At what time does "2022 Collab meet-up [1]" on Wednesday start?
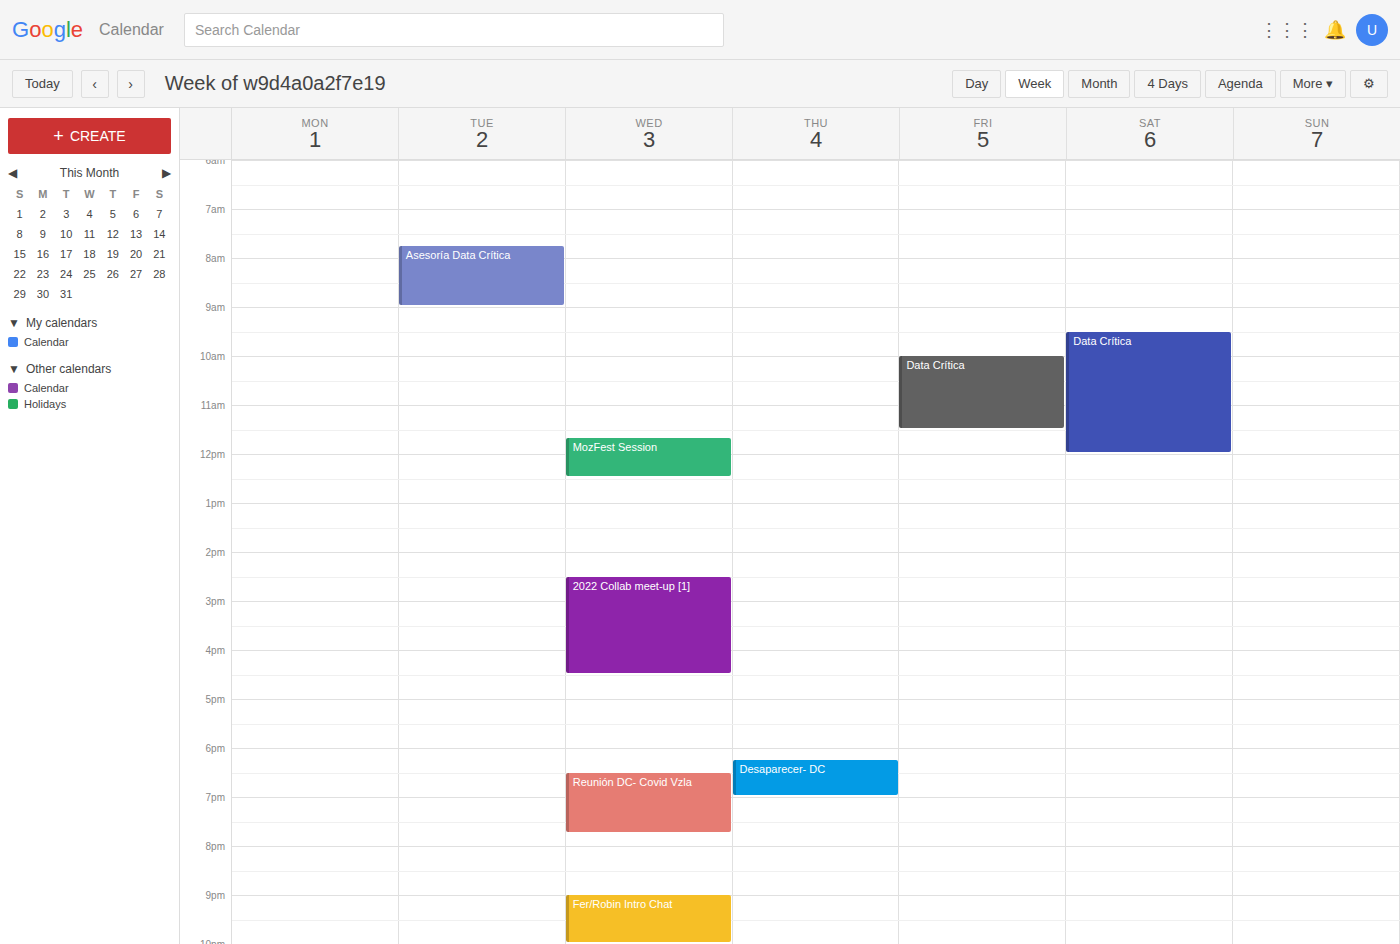
2:30 PM